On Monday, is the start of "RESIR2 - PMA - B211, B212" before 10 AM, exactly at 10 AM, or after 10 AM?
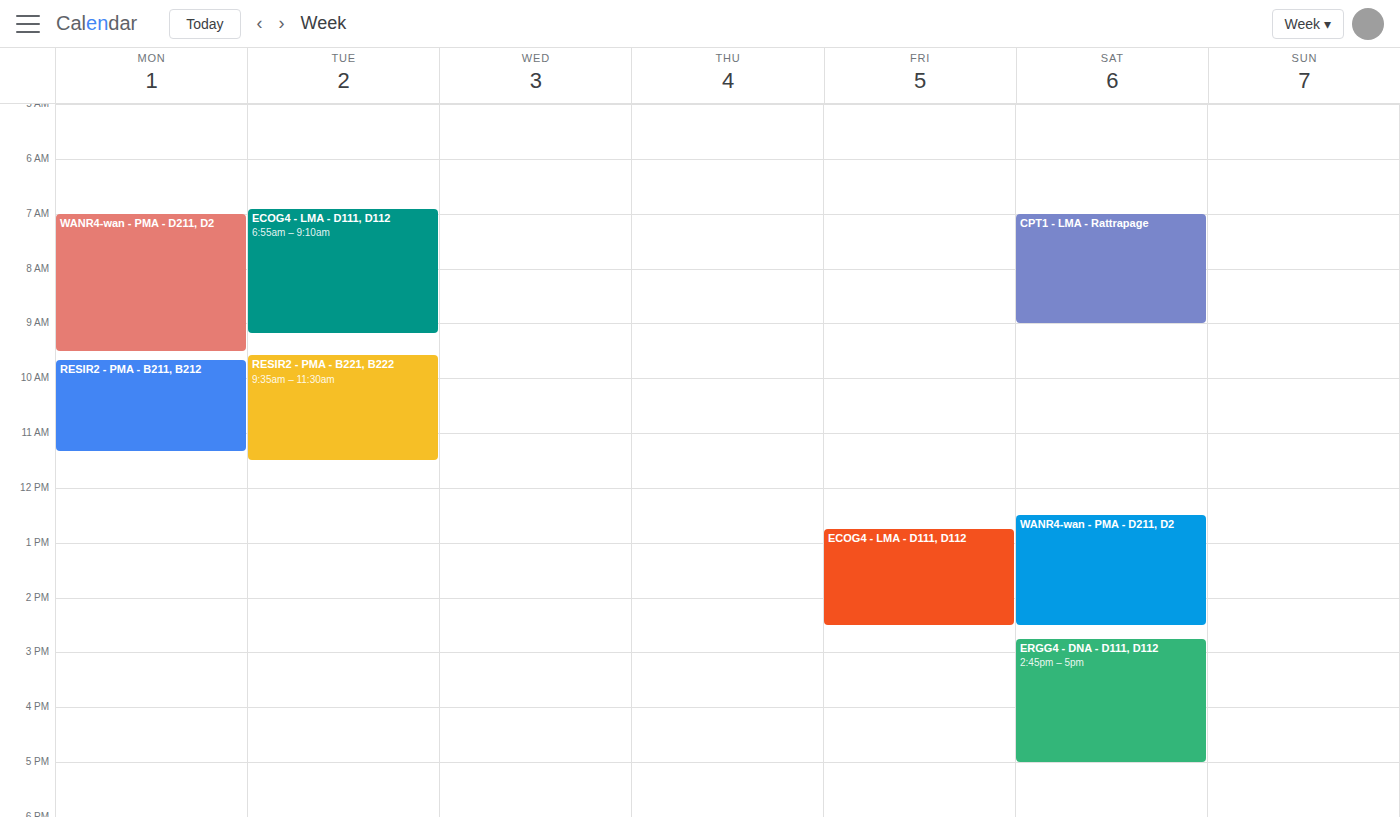
9:40 AM -- before 10 AM, 20 minutes above the 10 AM line.